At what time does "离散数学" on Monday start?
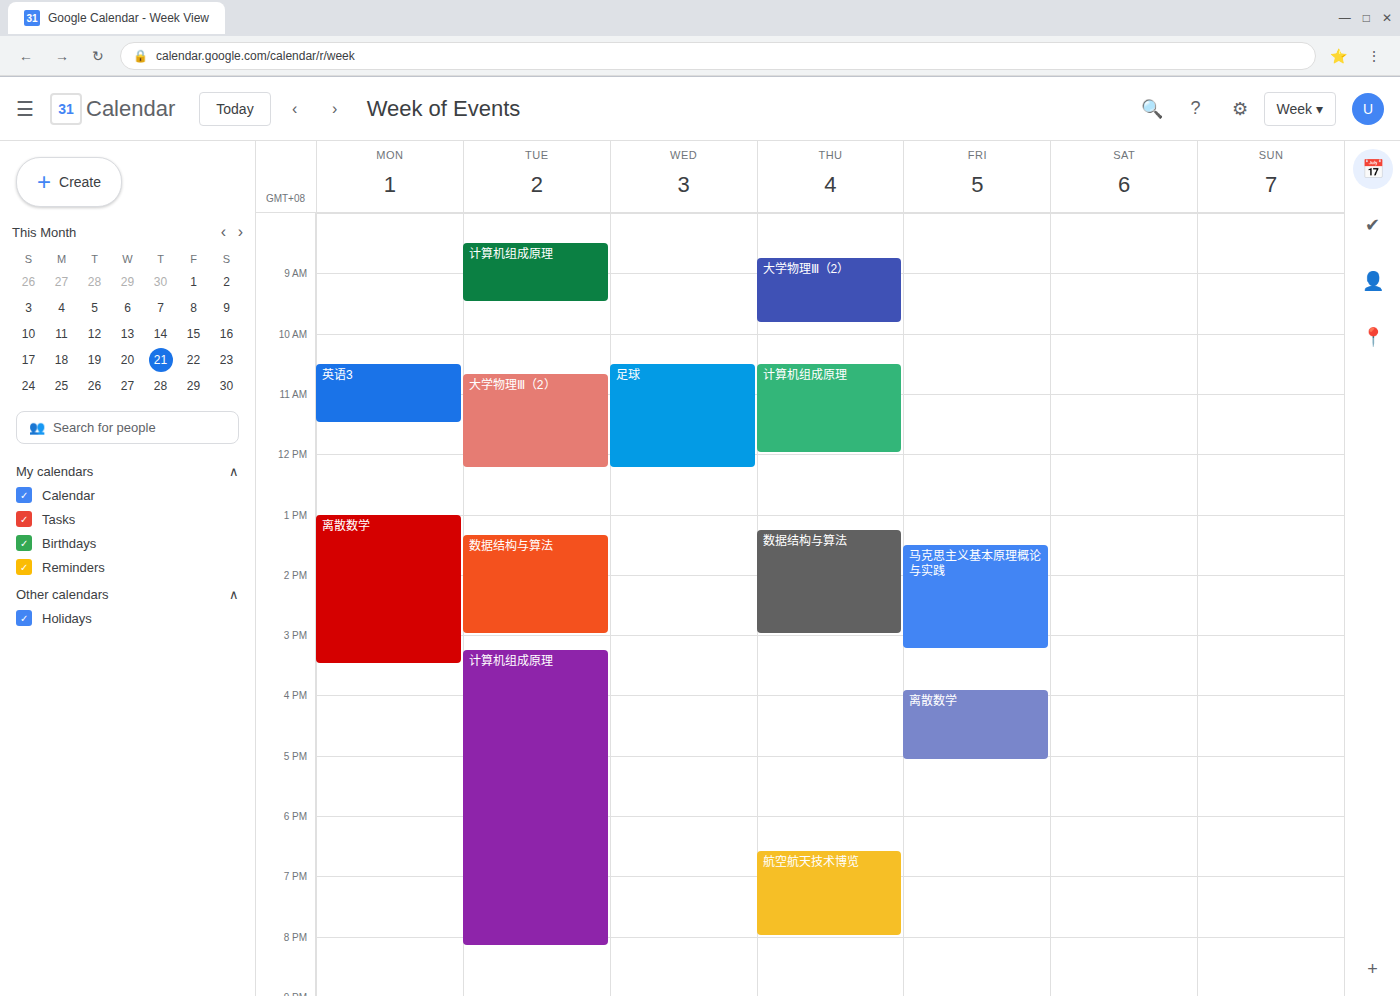
1:00 PM